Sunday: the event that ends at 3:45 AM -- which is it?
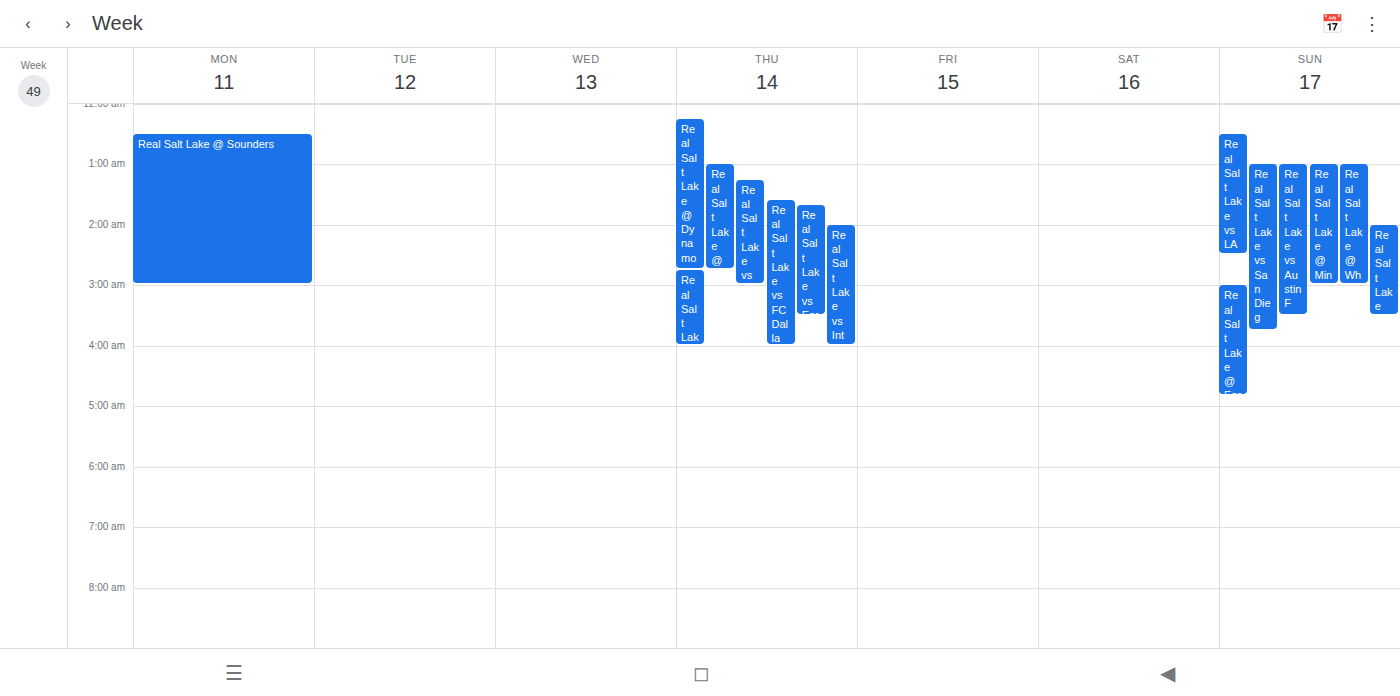
"Real Salt Lake vs San Dieg"